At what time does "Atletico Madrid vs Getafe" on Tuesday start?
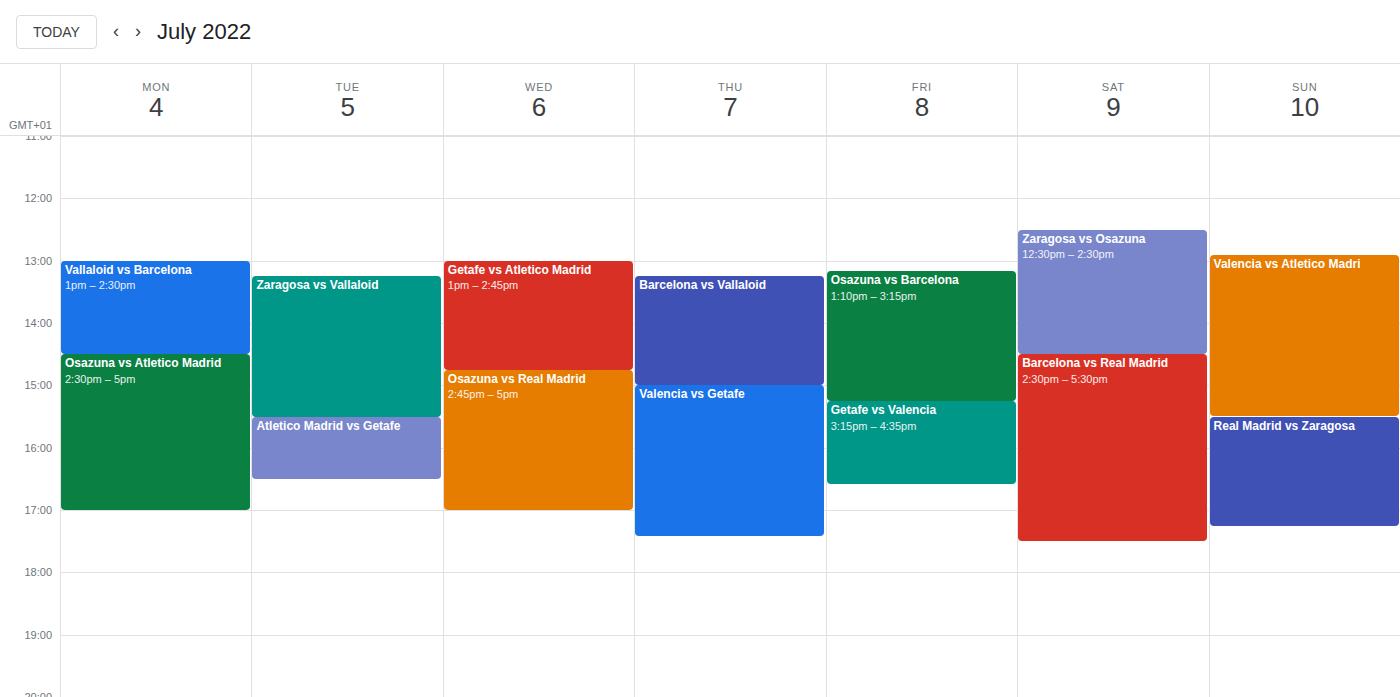
3:30 PM